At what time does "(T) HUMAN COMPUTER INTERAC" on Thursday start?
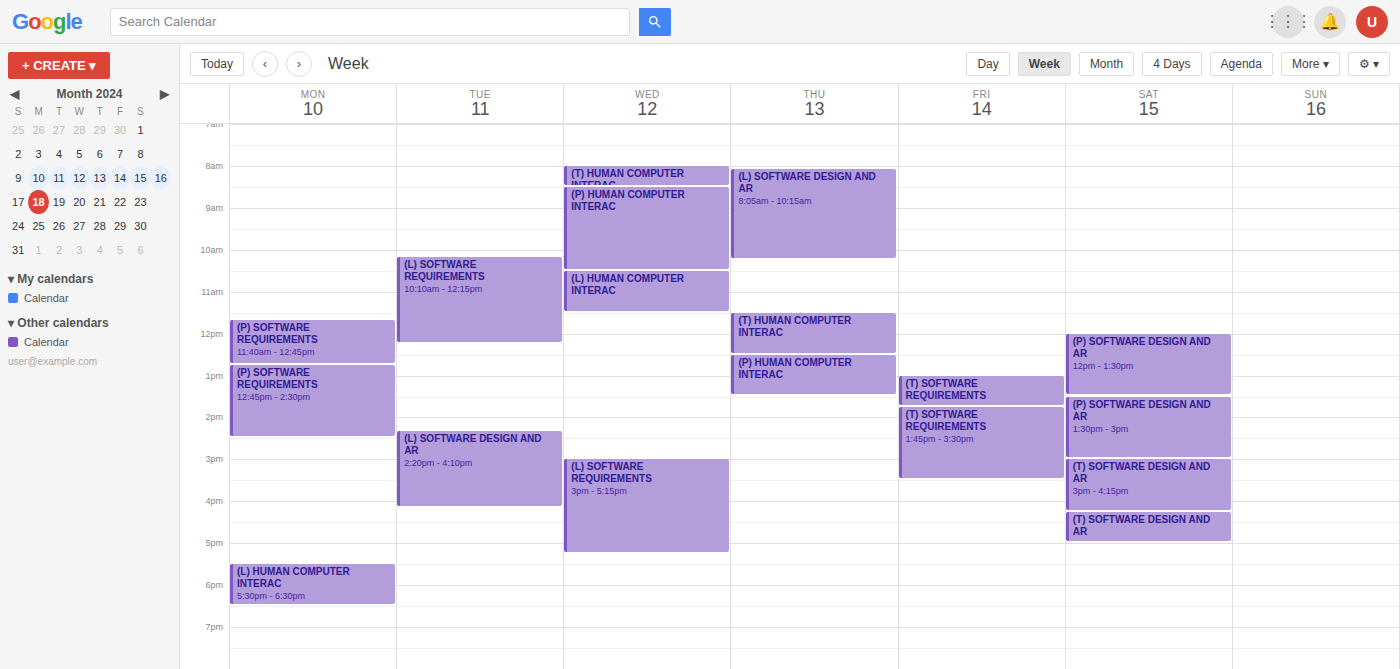
11:30 AM